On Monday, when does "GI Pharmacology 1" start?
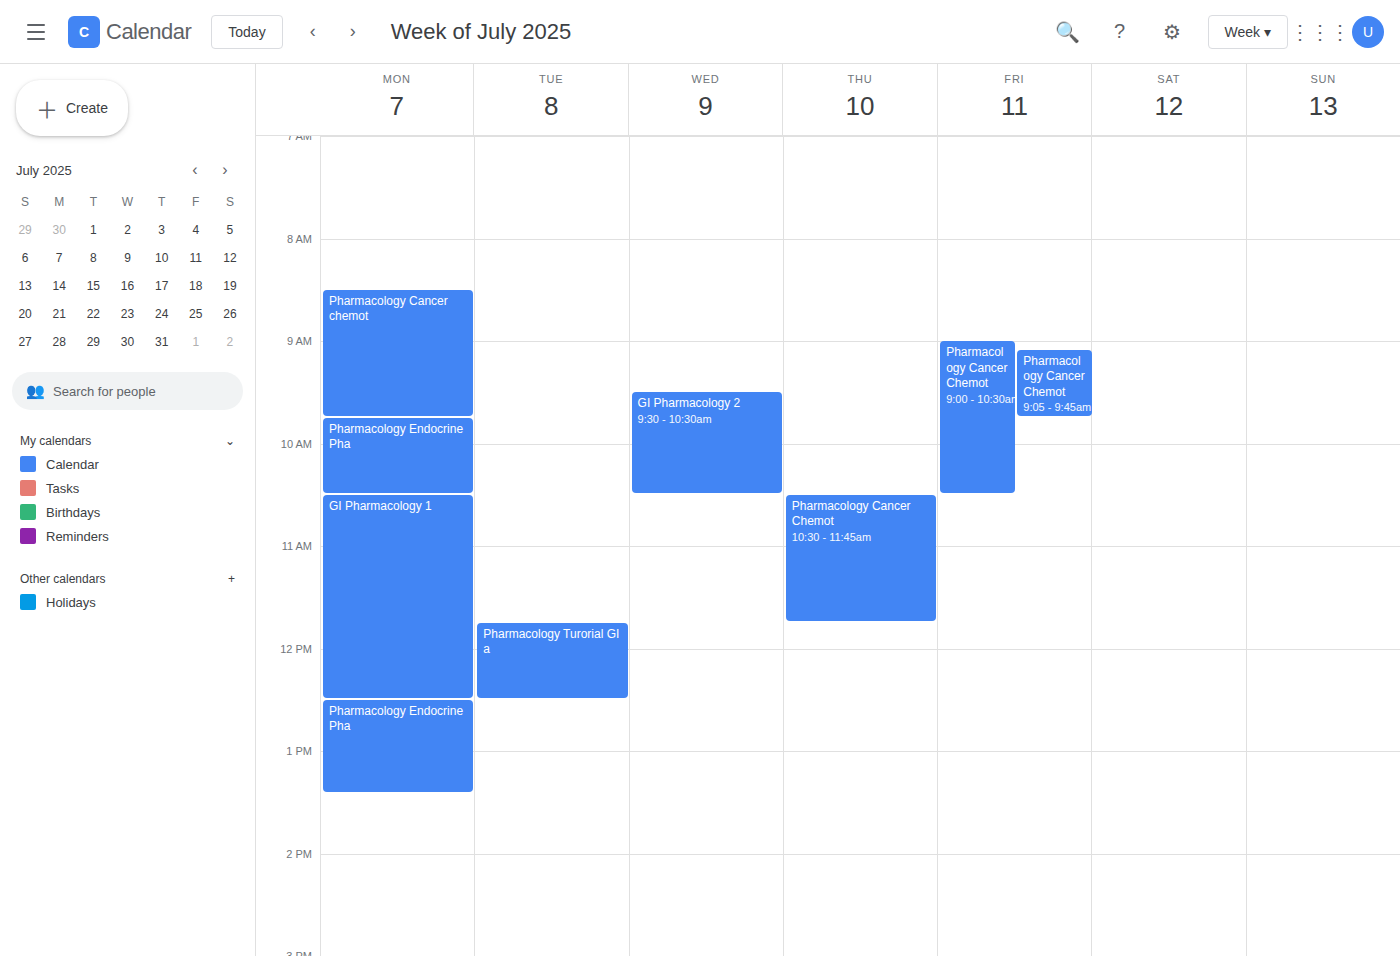
10:30 AM